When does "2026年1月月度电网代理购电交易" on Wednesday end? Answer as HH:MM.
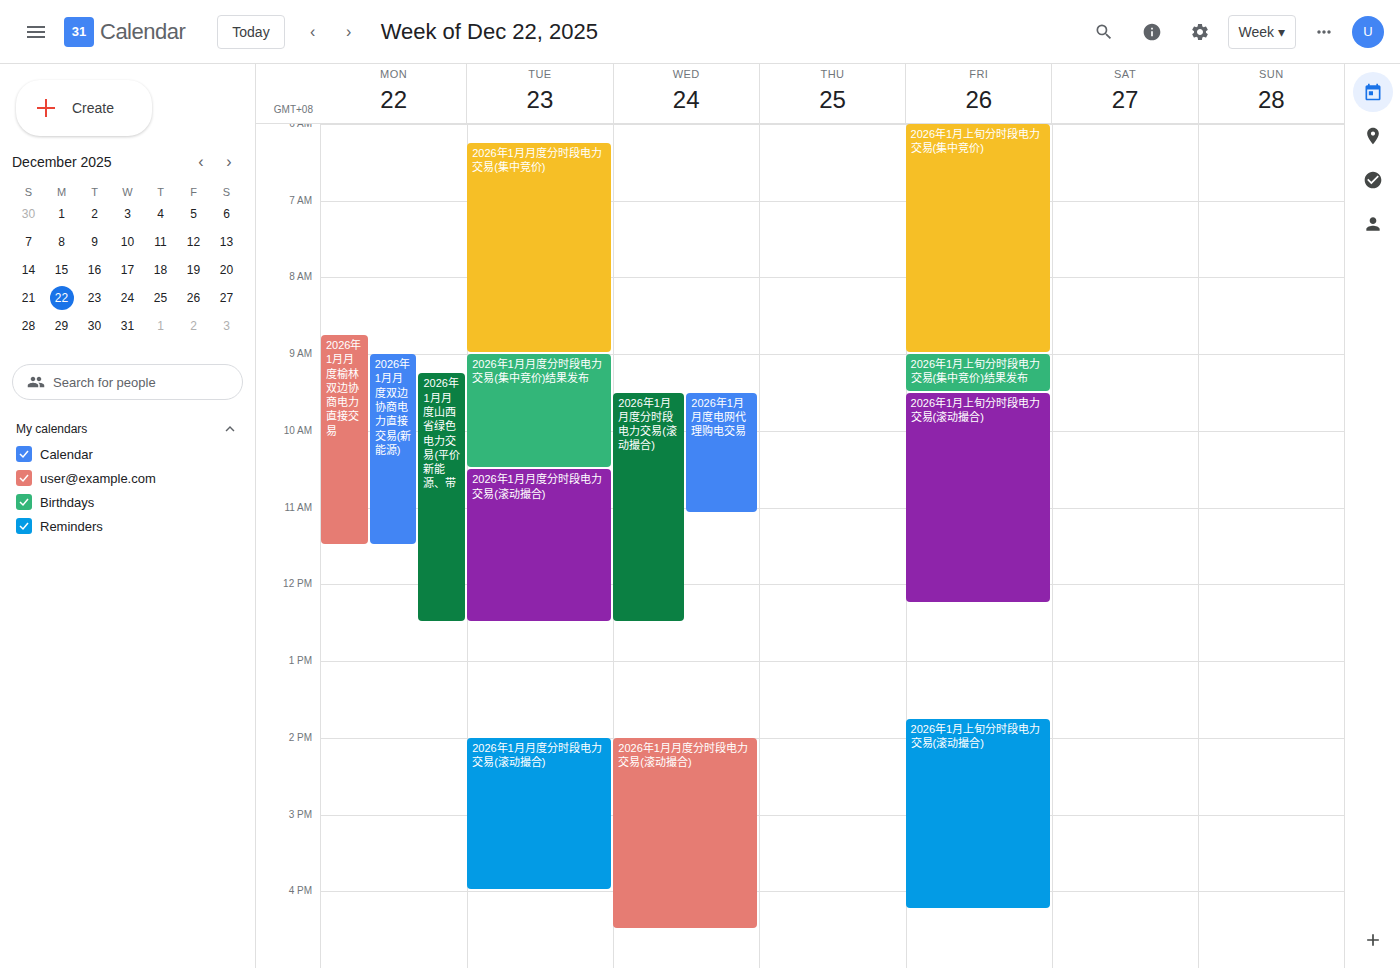
11:05